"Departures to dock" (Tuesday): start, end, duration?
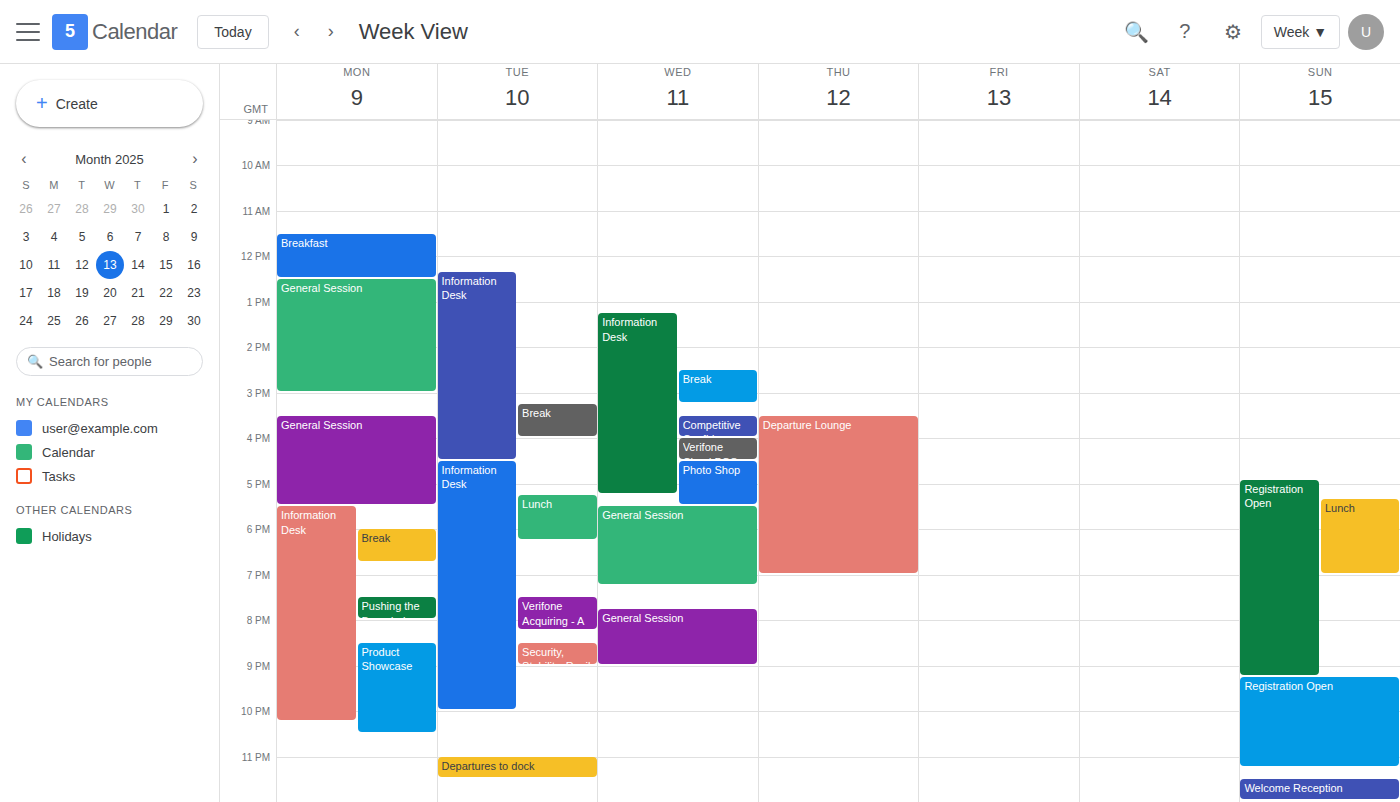
11:00 PM to 11:30 PM, 30 minutes